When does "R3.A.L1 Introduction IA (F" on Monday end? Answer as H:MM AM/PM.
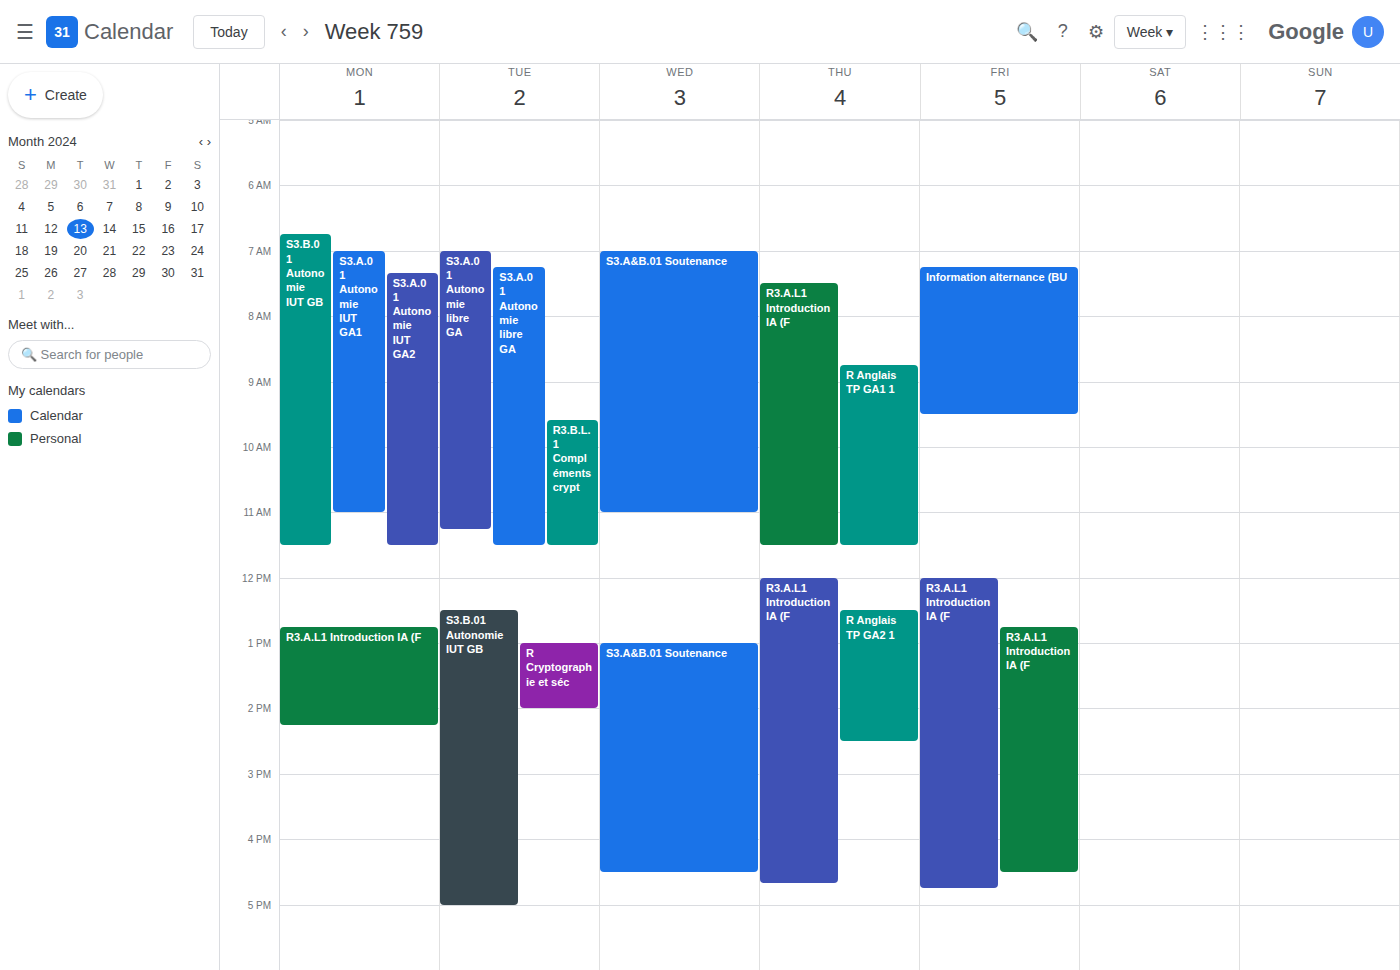
2:15 PM